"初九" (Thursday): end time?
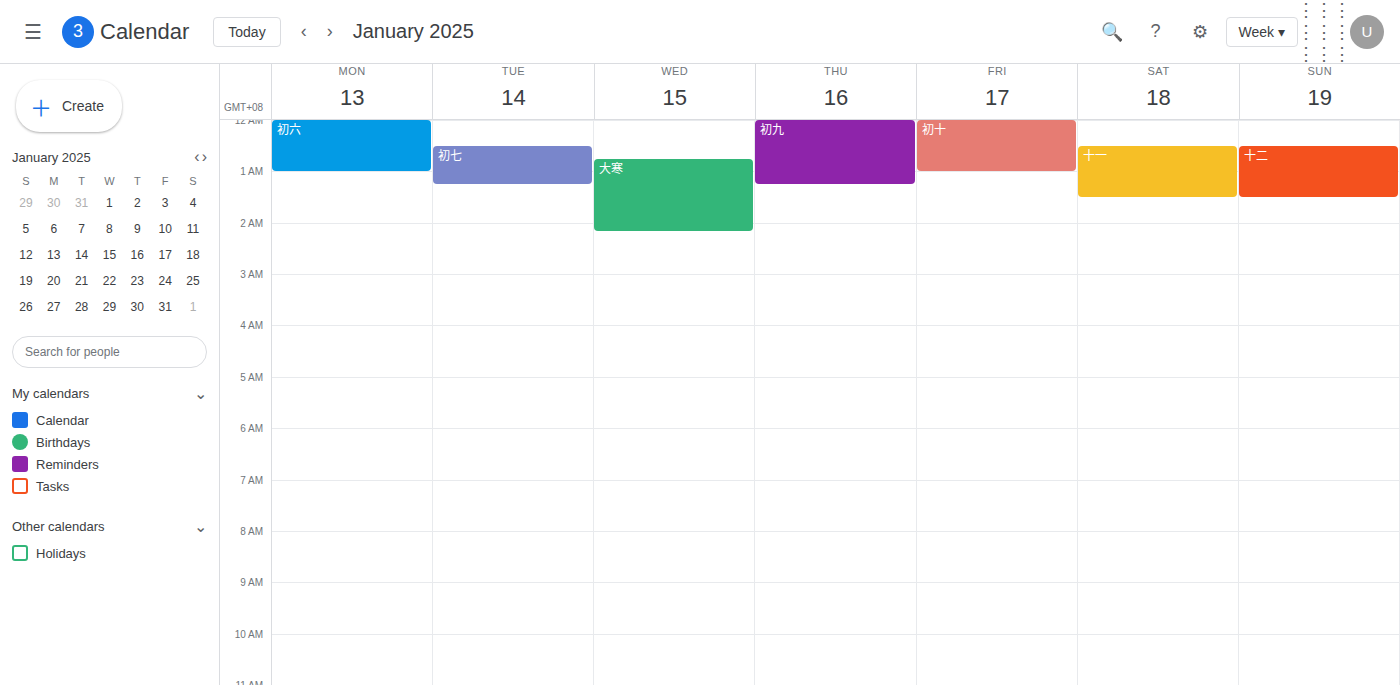
01:15